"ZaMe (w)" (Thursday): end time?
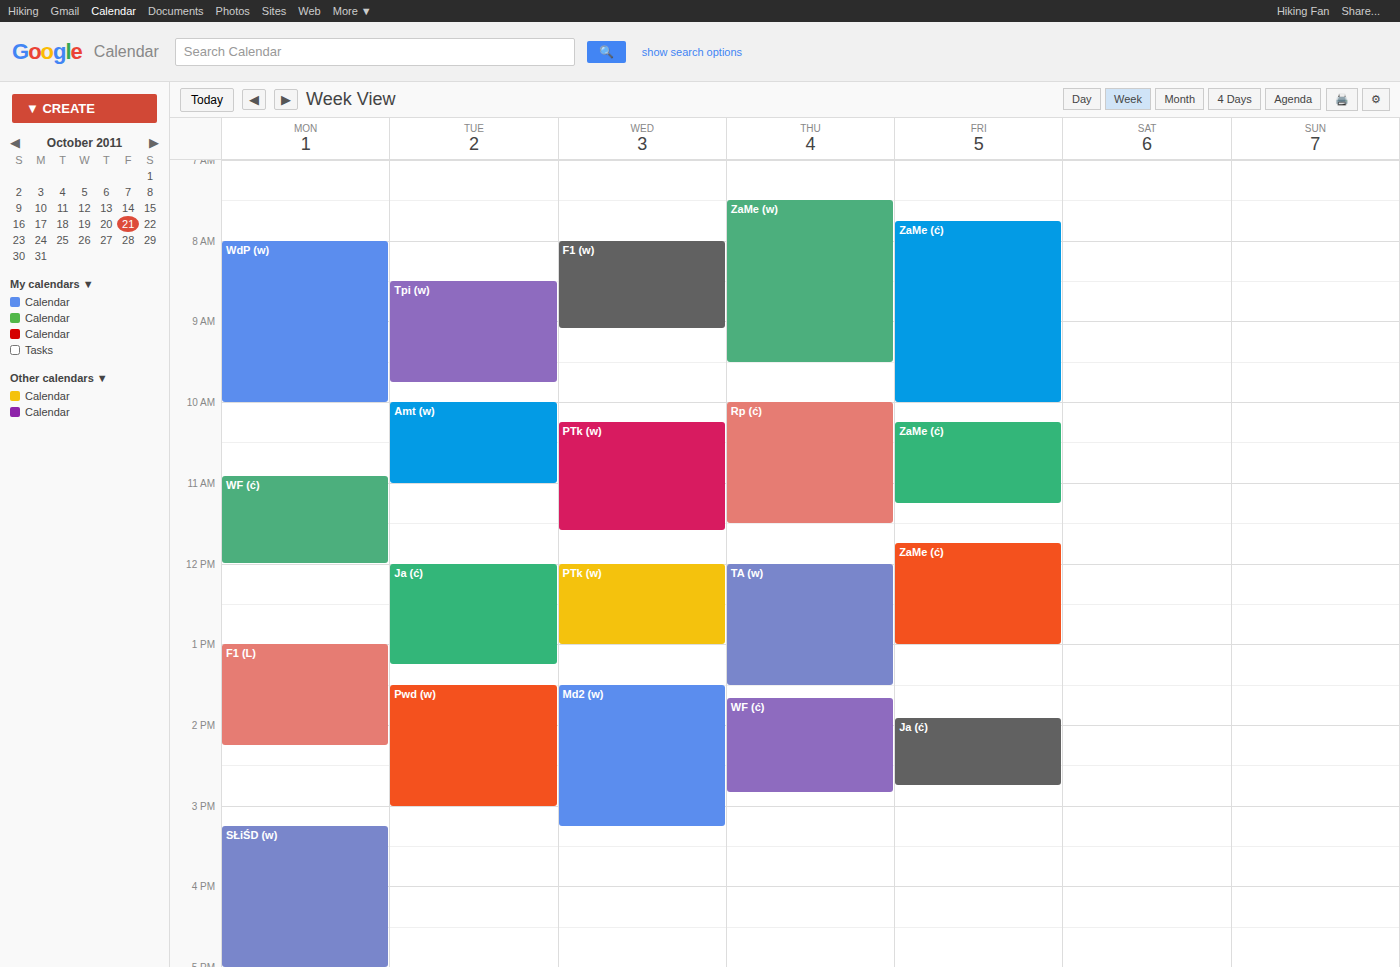
9:30 AM